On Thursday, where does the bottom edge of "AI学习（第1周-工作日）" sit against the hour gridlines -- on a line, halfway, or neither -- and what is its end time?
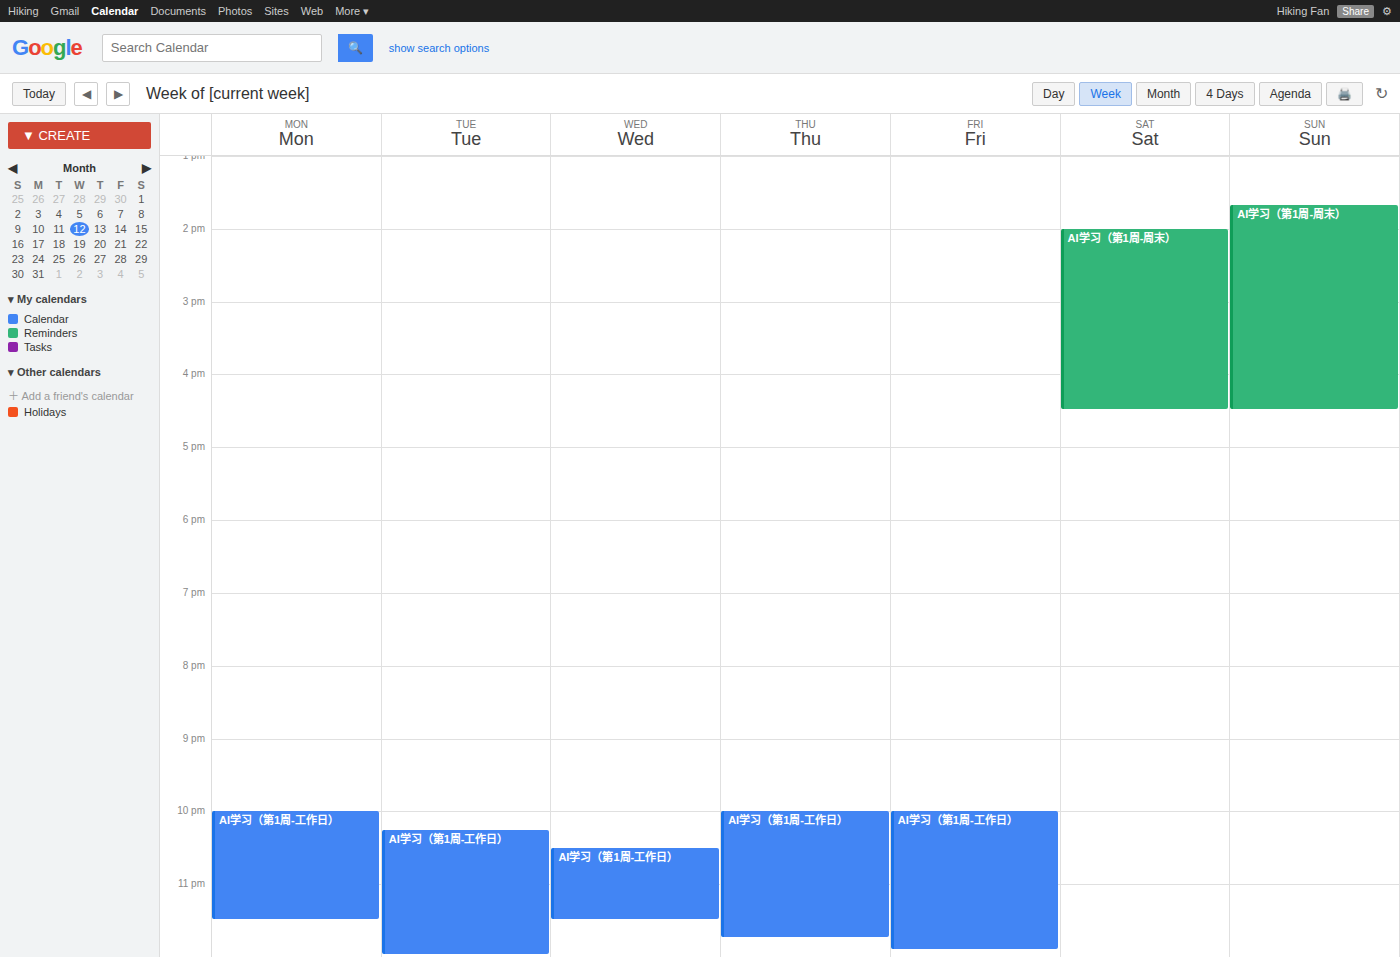
11:45 PM -- neither: three quarters of the way from the 11 PM line to the 12 AM line.